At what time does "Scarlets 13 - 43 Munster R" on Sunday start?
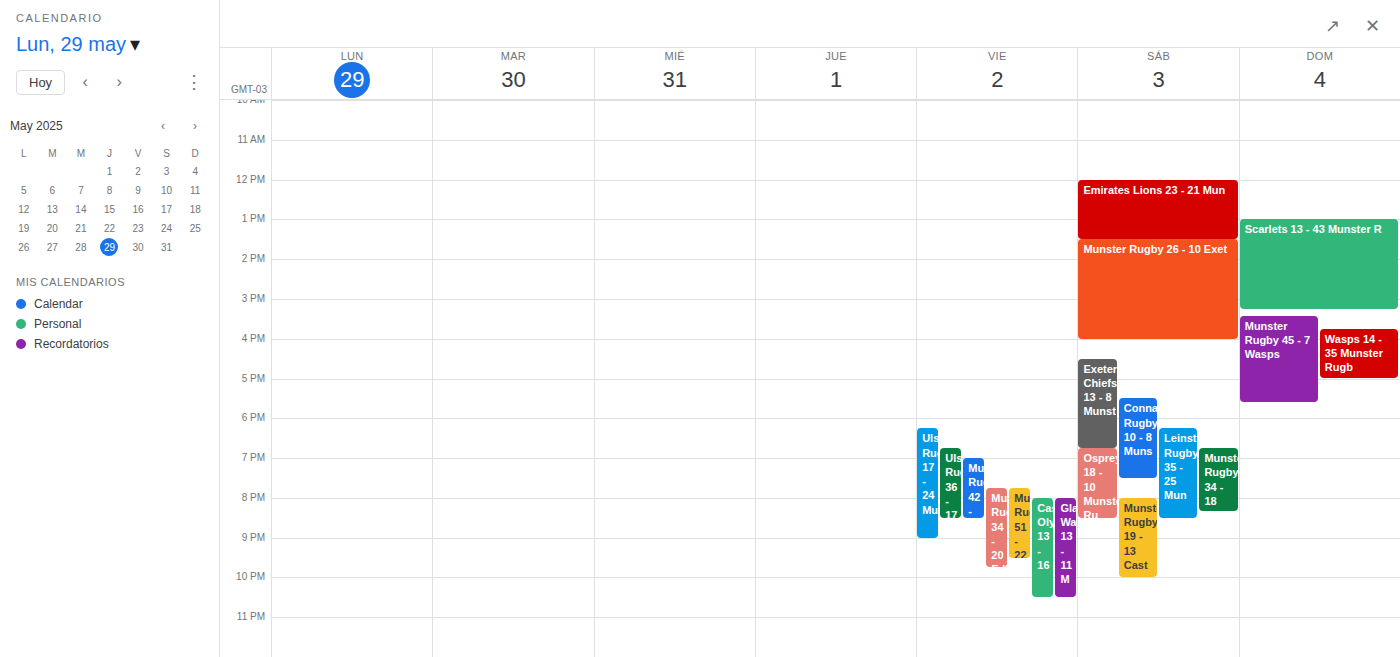
1:00 PM